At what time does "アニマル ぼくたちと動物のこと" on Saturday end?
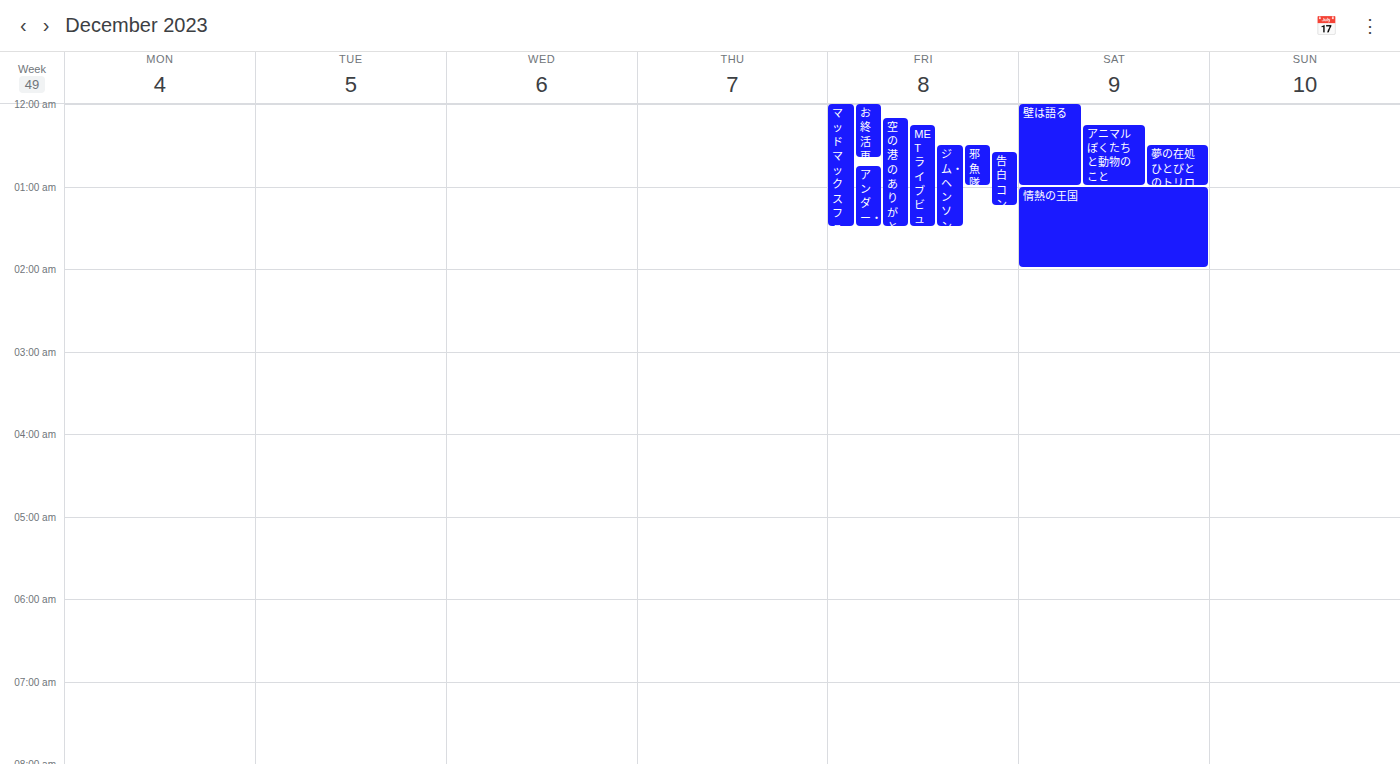
1:00 AM